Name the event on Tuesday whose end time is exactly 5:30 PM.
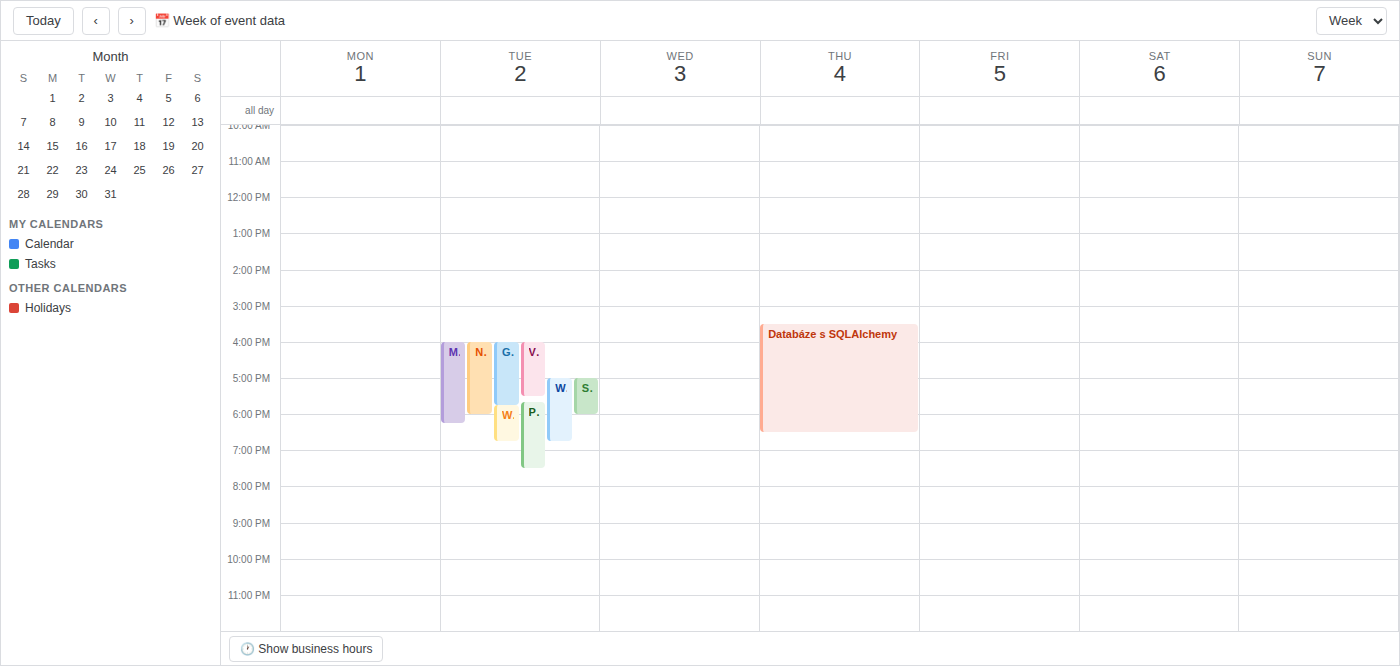
"Vizualizace"